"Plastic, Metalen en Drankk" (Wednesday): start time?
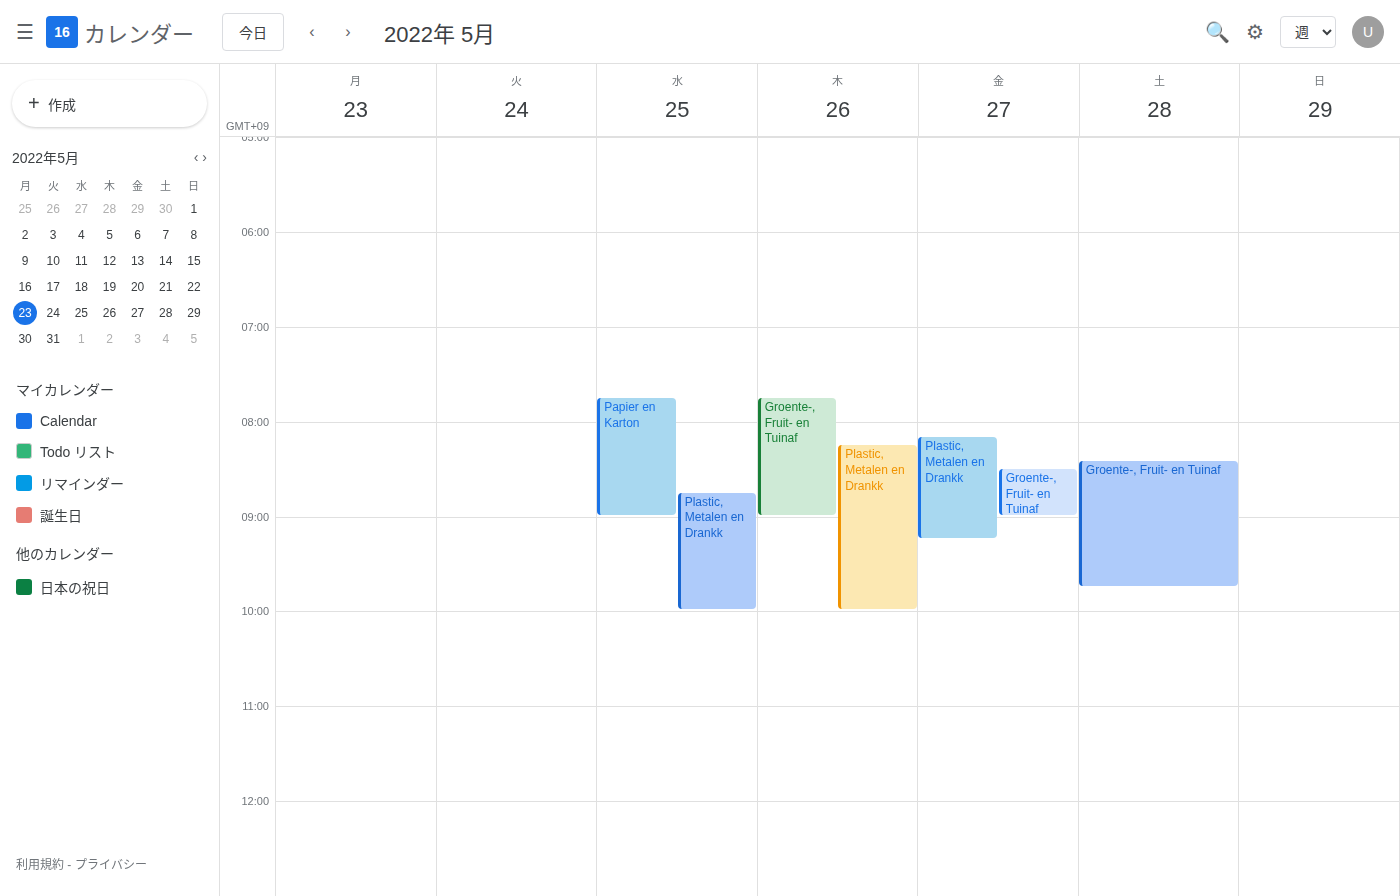
8:45 AM